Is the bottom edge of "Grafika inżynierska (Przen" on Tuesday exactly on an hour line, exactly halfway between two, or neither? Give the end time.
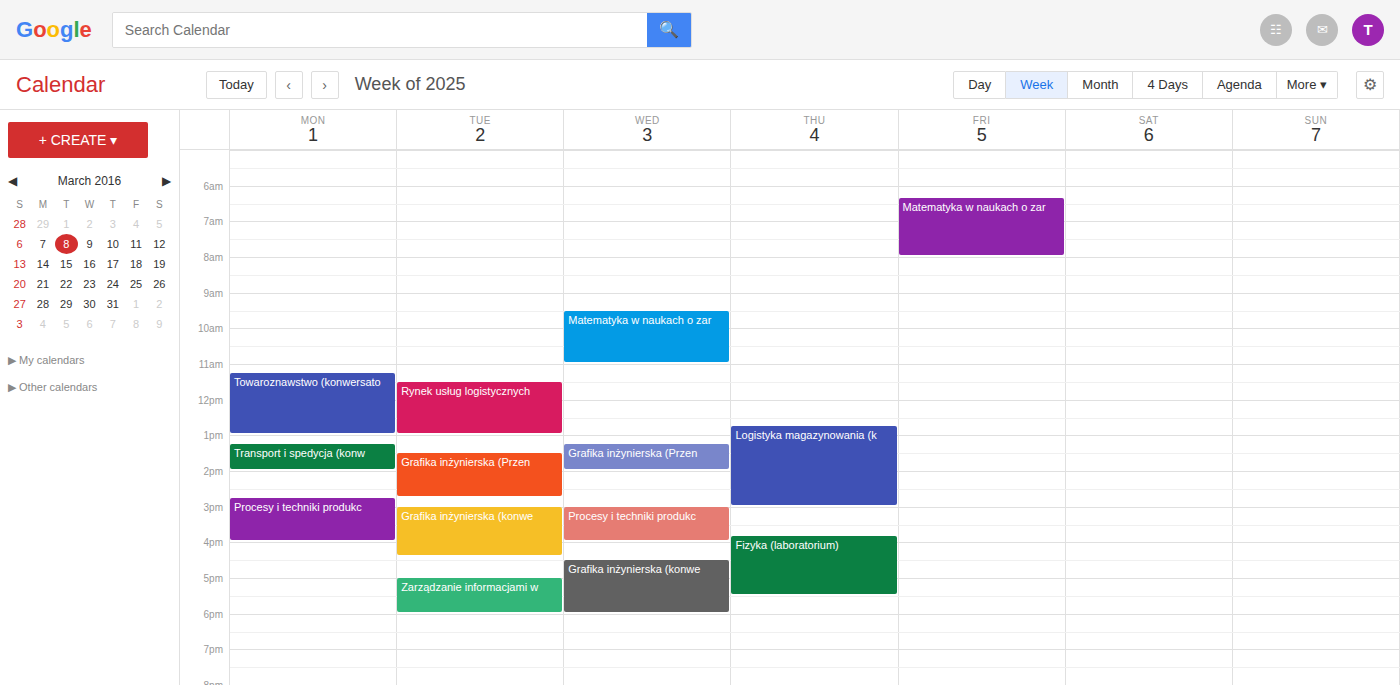
2:45 PM -- neither: three quarters of the way from the 2 PM line to the 3 PM line.